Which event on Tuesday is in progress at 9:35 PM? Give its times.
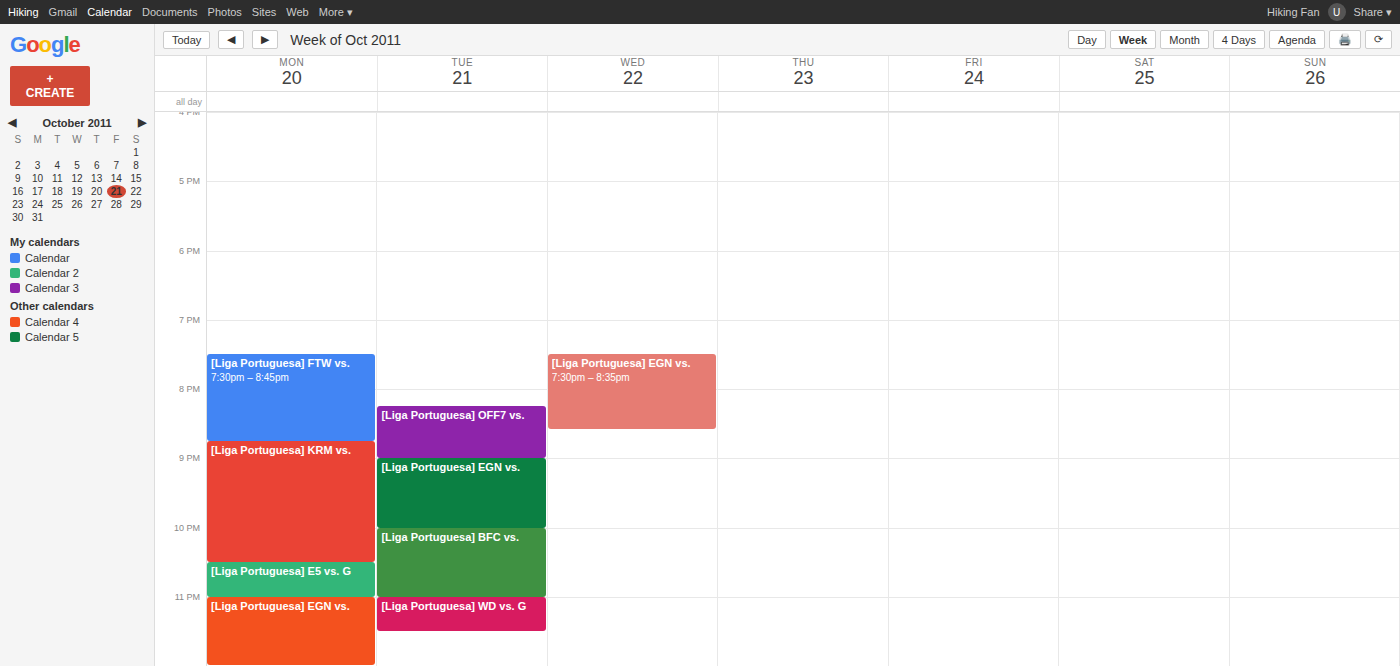
"[Liga Portuguesa] EGN vs.", 9:00 PM to 10:00 PM